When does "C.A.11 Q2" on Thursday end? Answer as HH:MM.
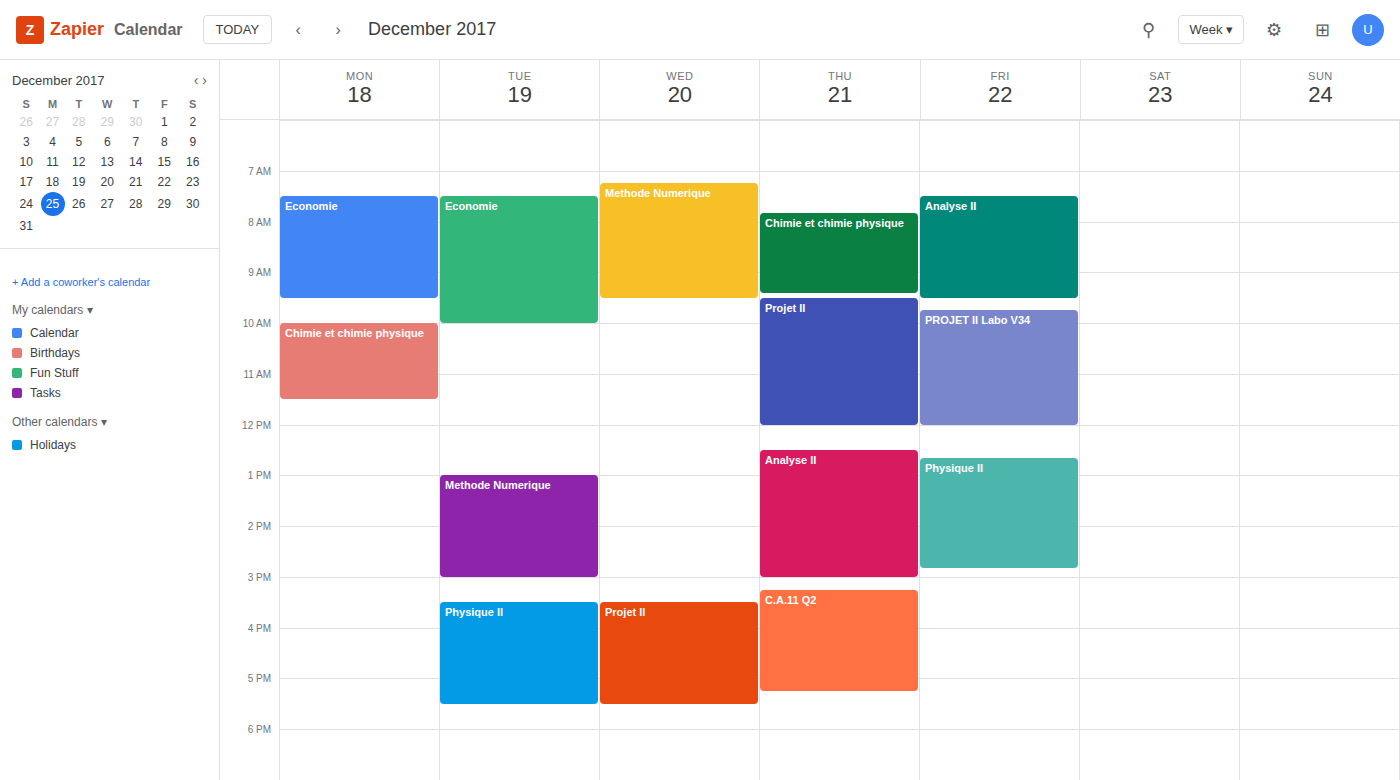
17:15